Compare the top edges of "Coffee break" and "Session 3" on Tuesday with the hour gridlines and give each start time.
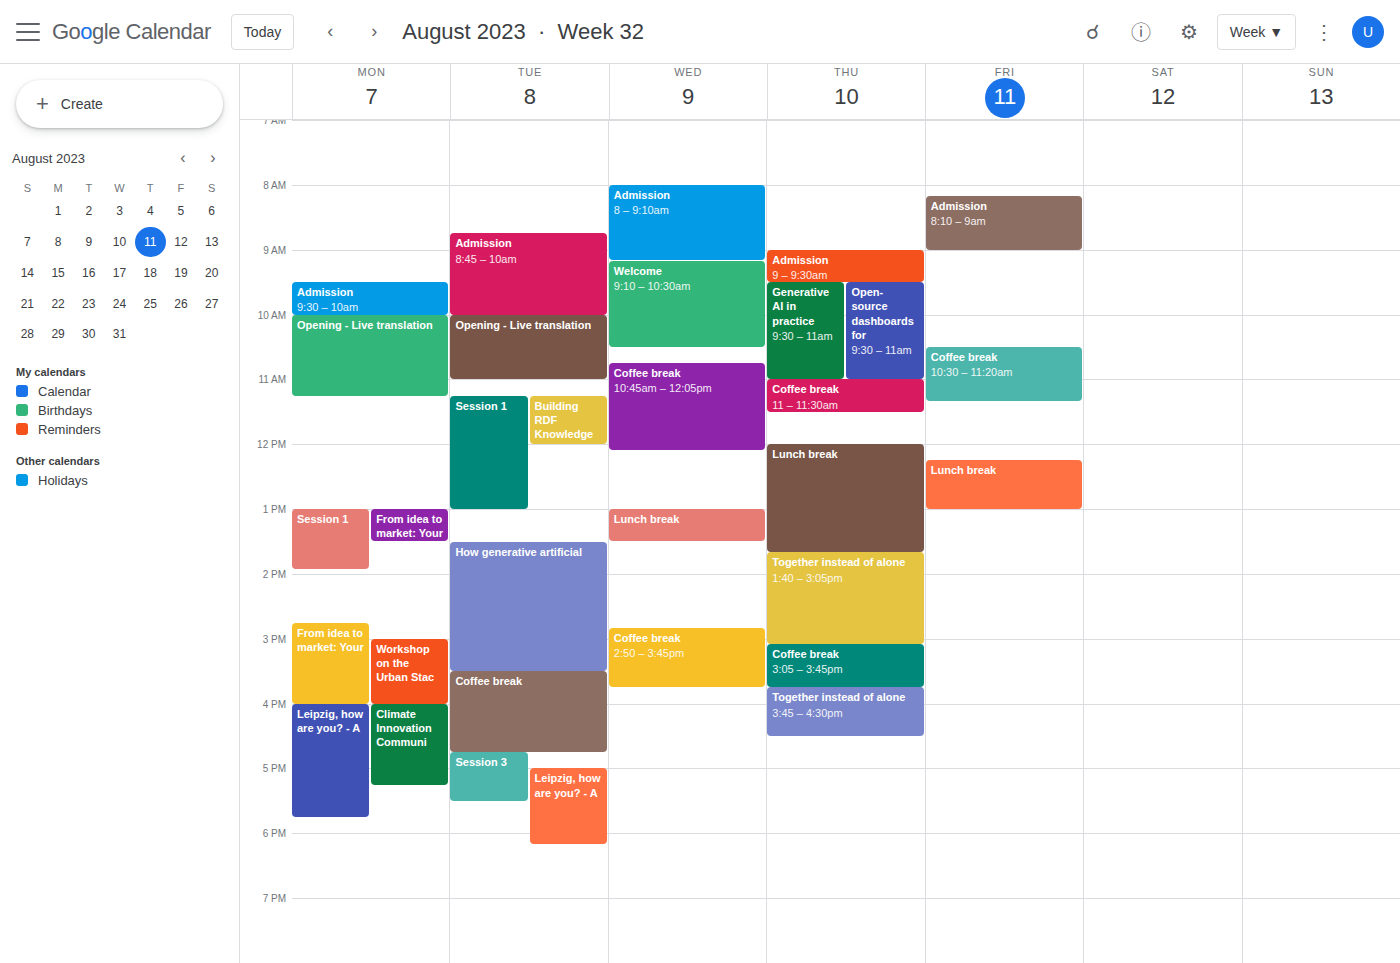
"Coffee break": 3:30 PM, halfway between the 3 PM and 4 PM lines. "Session 3": 4:45 PM, neither: three quarters of the way from the 4 PM line to the 5 PM line.